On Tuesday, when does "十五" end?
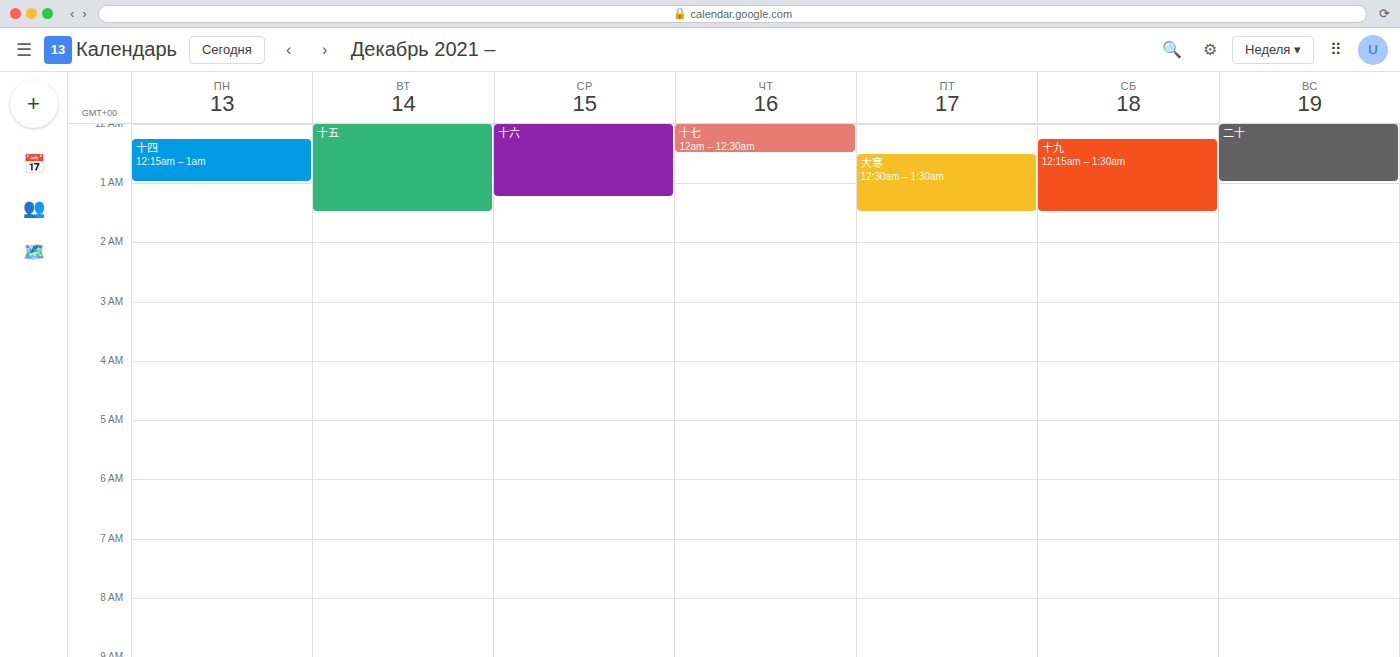
1:30 AM